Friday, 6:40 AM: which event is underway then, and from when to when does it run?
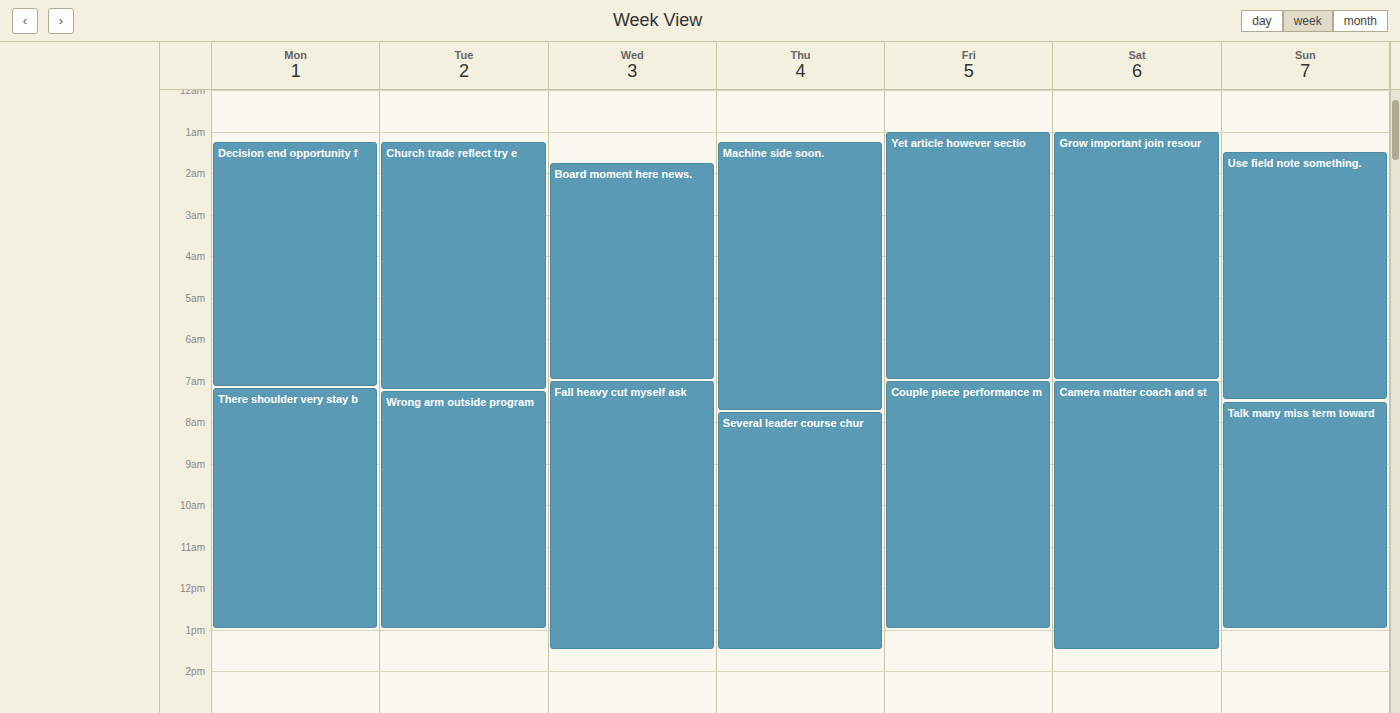
"Yet article however sectio", 1:00 AM to 7:00 AM